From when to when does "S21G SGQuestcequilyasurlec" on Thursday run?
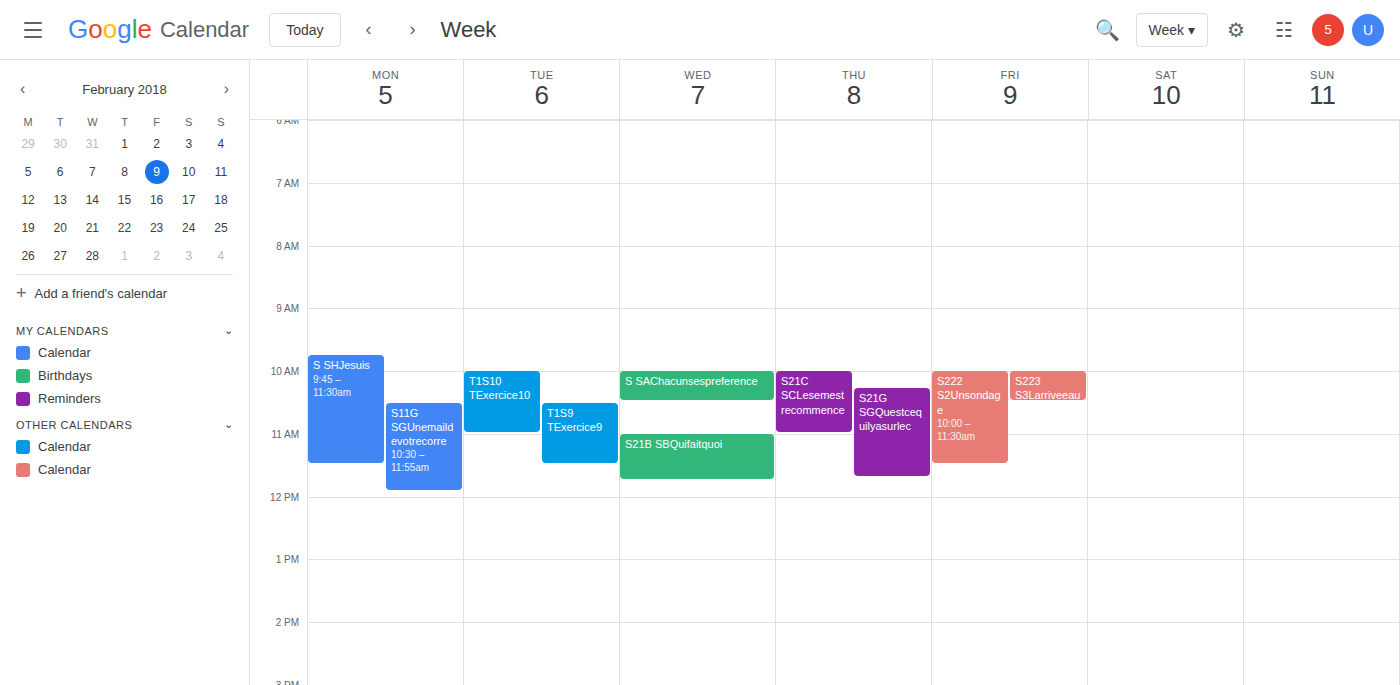
10:15 AM to 11:40 AM